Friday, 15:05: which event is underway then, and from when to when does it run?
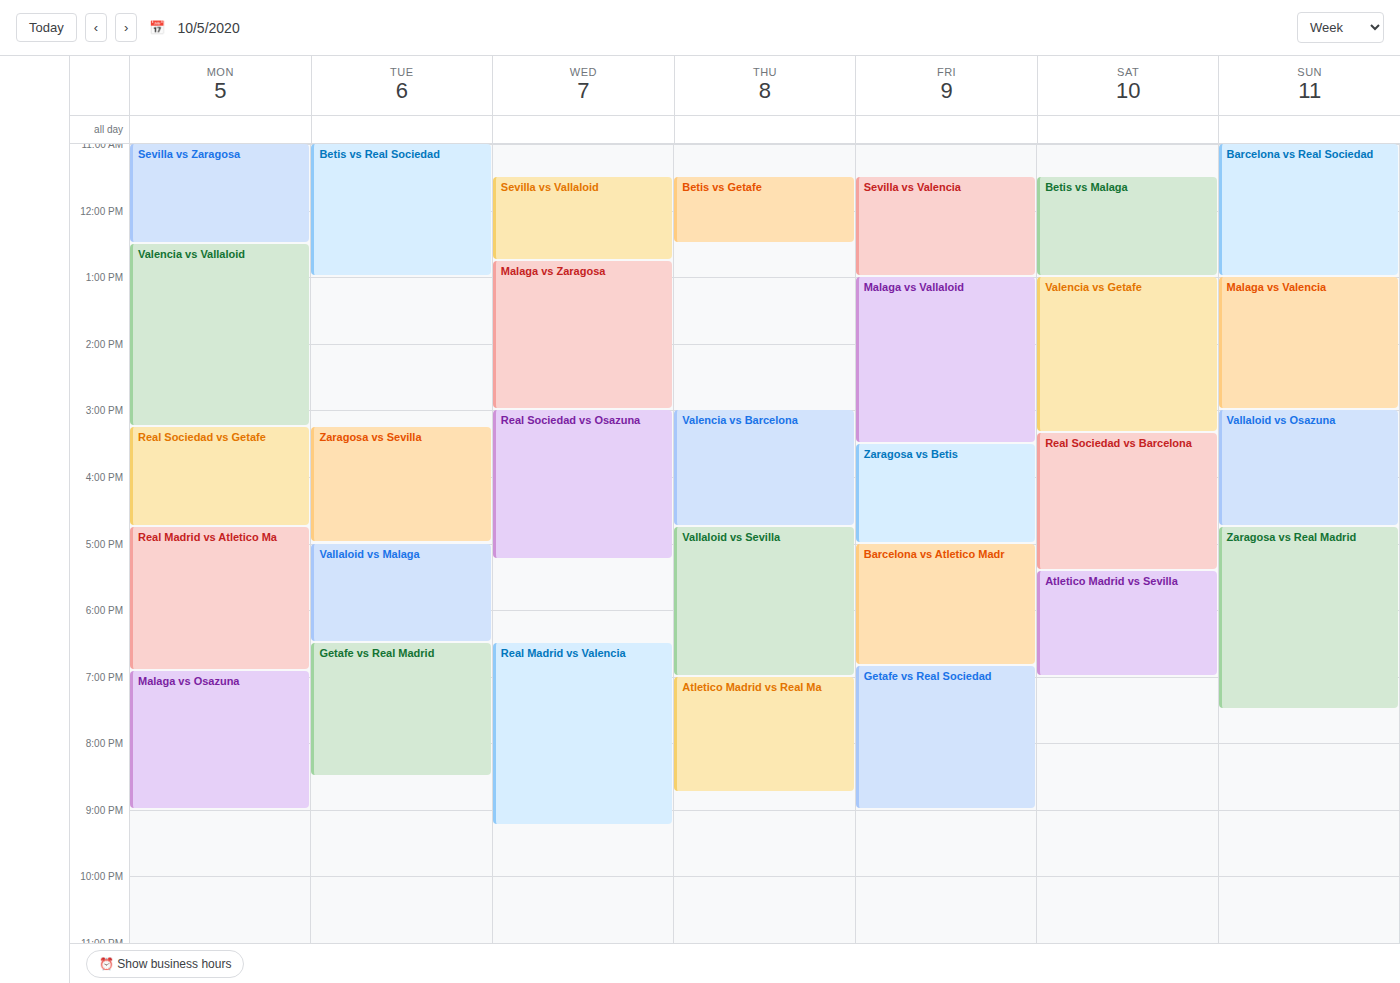
"Malaga vs Vallaloid", 13:00 to 15:30